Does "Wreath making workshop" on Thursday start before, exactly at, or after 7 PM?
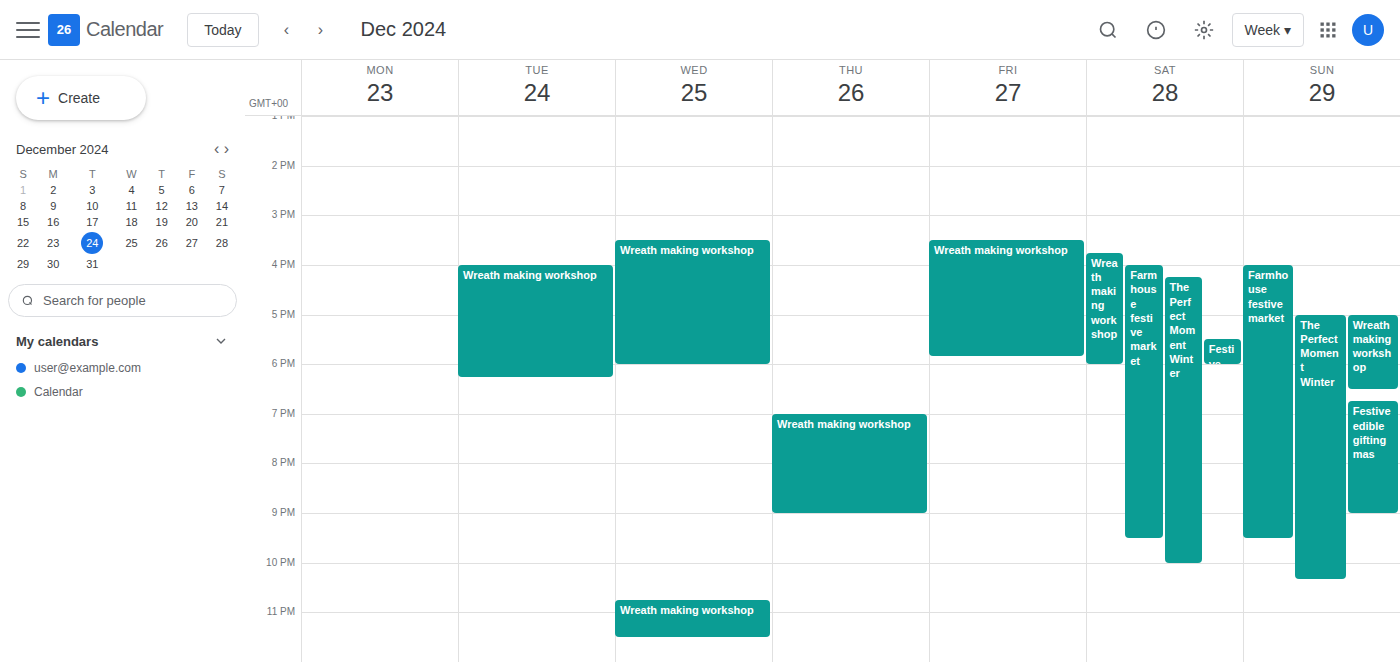
7:00 PM -- exactly at 7 PM, on the 7 PM line.